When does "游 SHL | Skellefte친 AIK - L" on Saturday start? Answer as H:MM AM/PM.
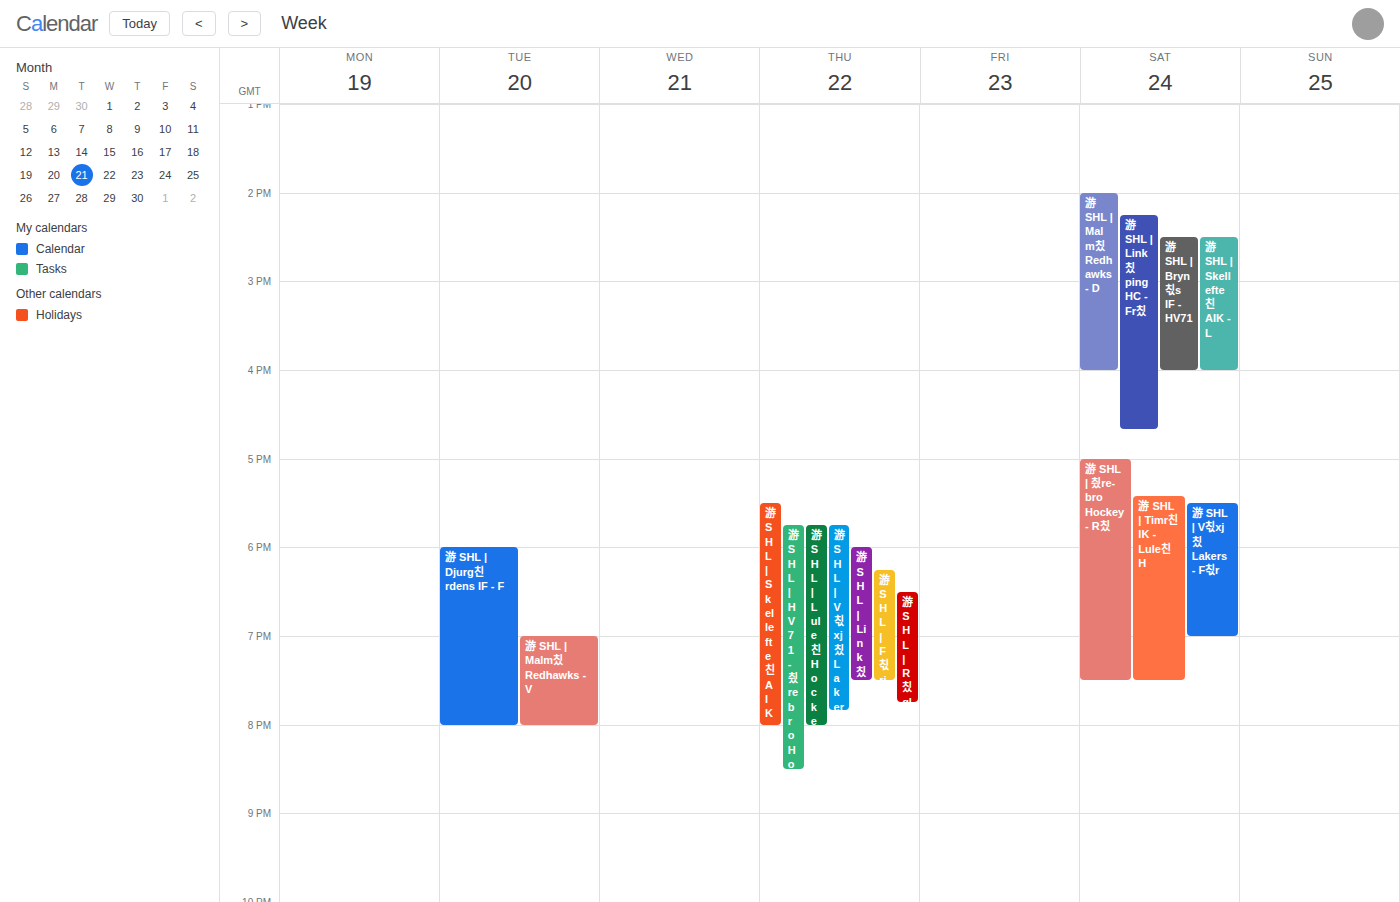
2:30 PM